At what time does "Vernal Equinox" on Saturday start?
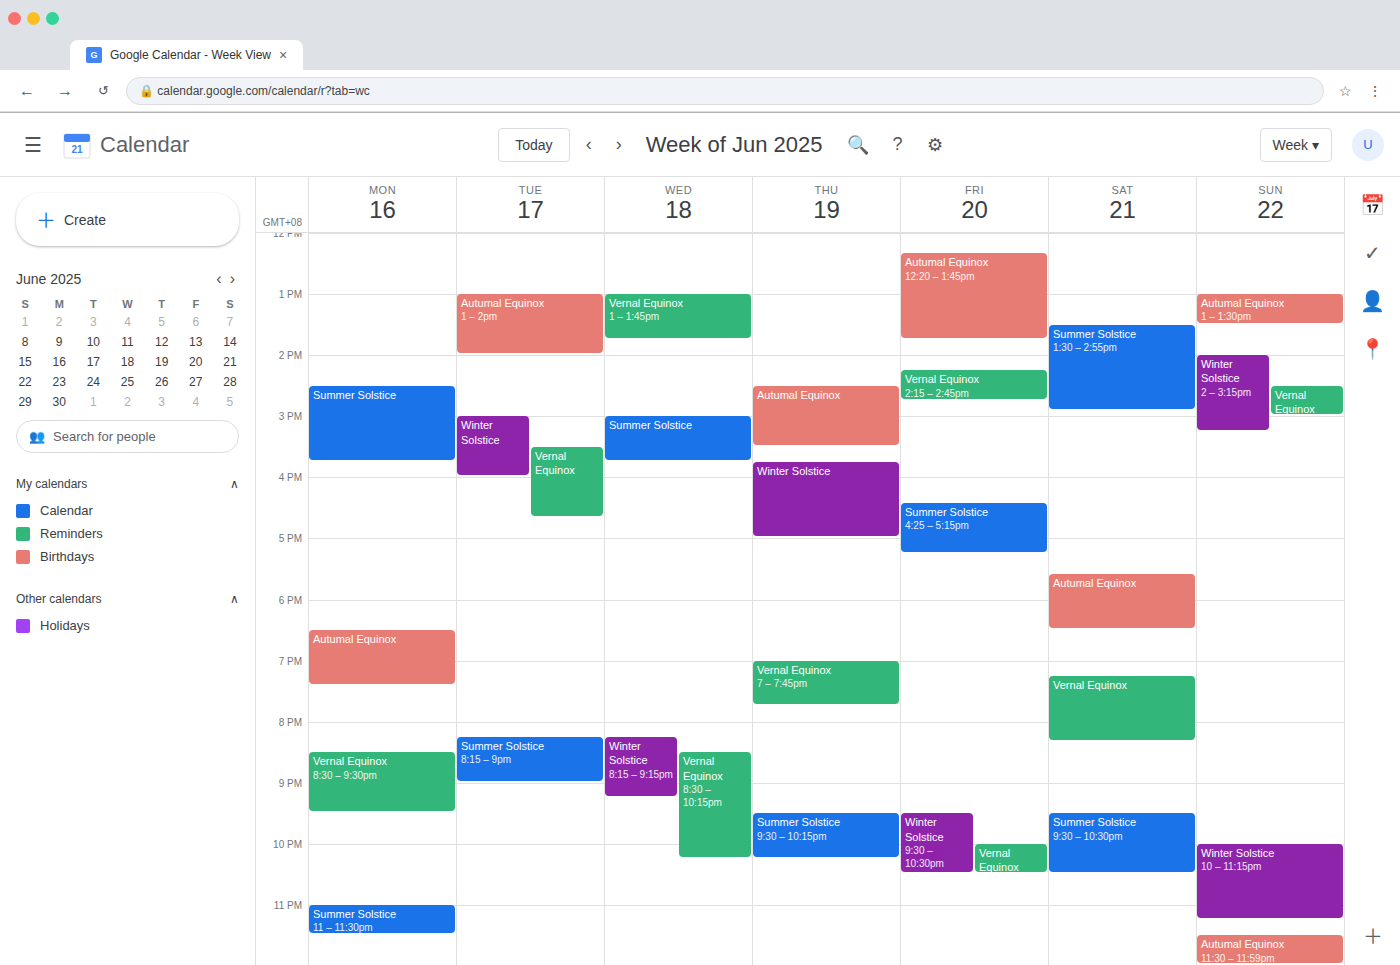
19:15